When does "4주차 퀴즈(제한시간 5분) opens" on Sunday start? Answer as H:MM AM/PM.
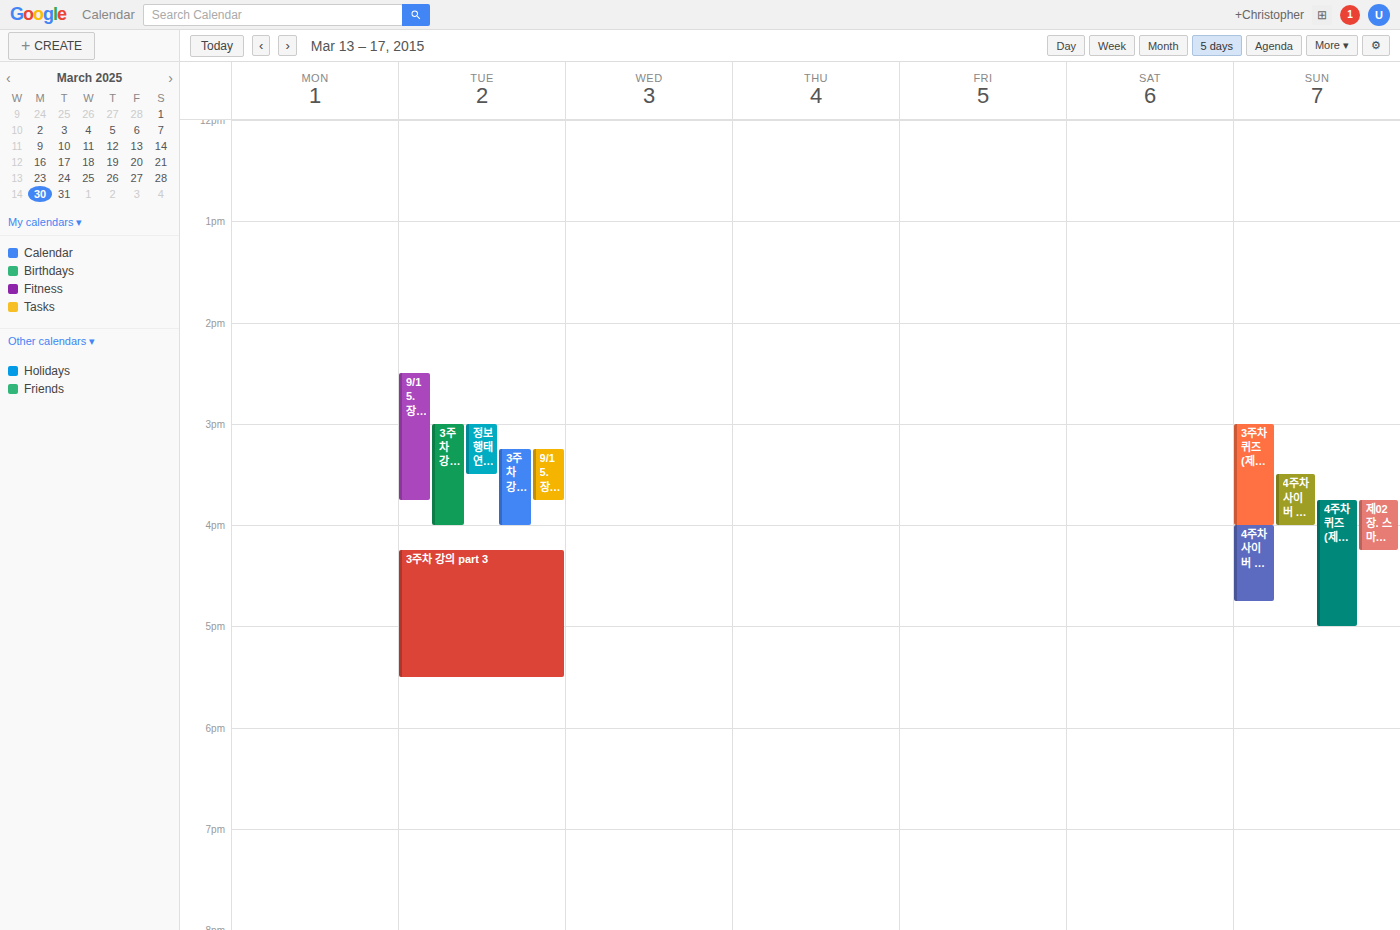
3:45 PM